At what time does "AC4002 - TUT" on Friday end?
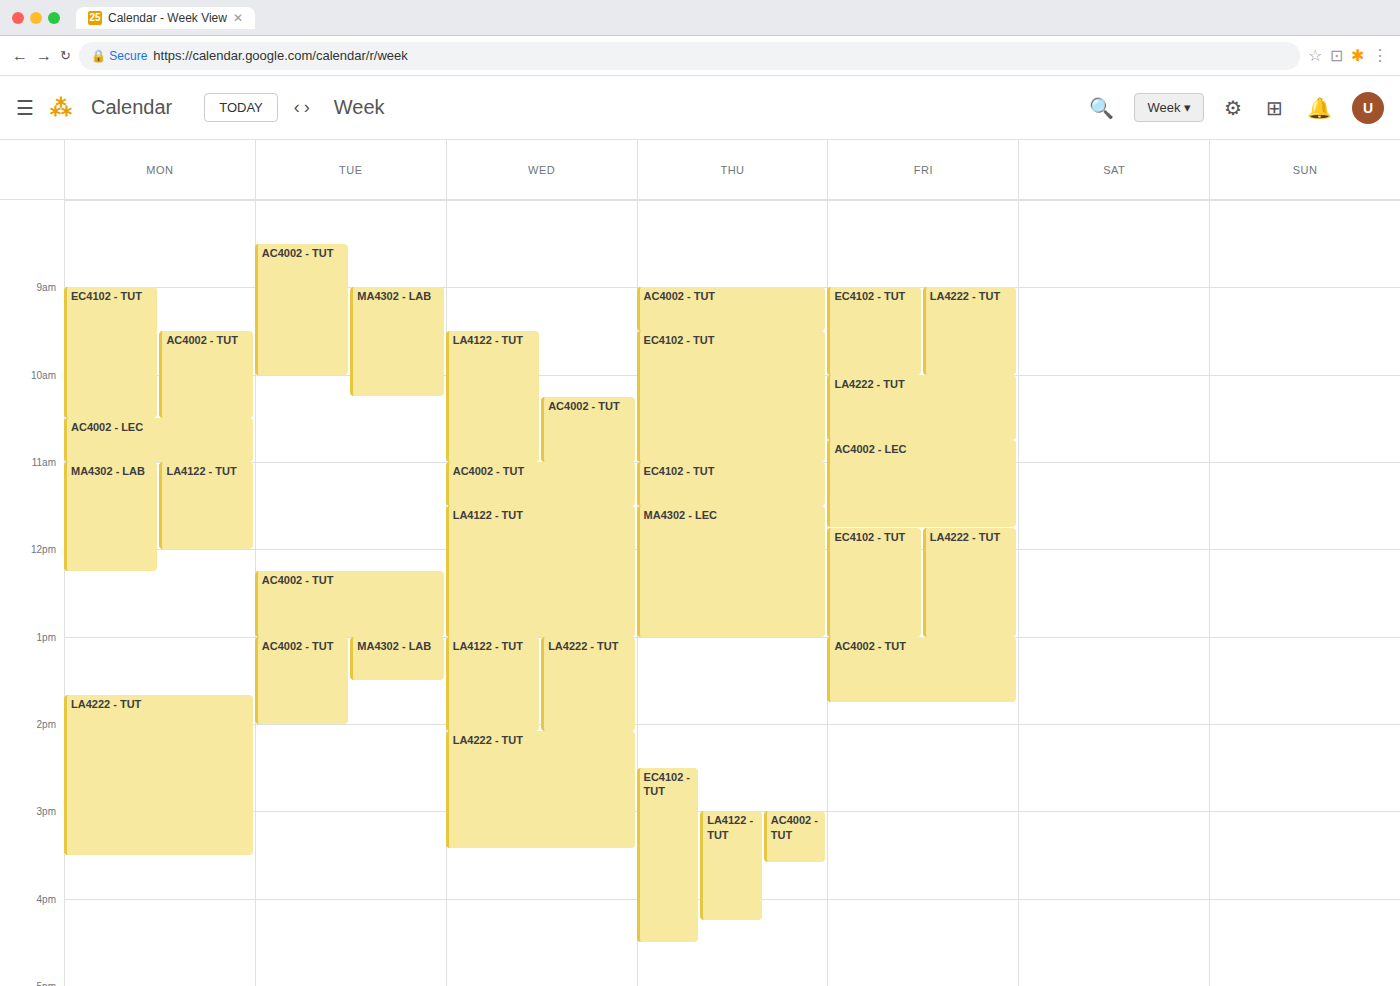
1:45 PM